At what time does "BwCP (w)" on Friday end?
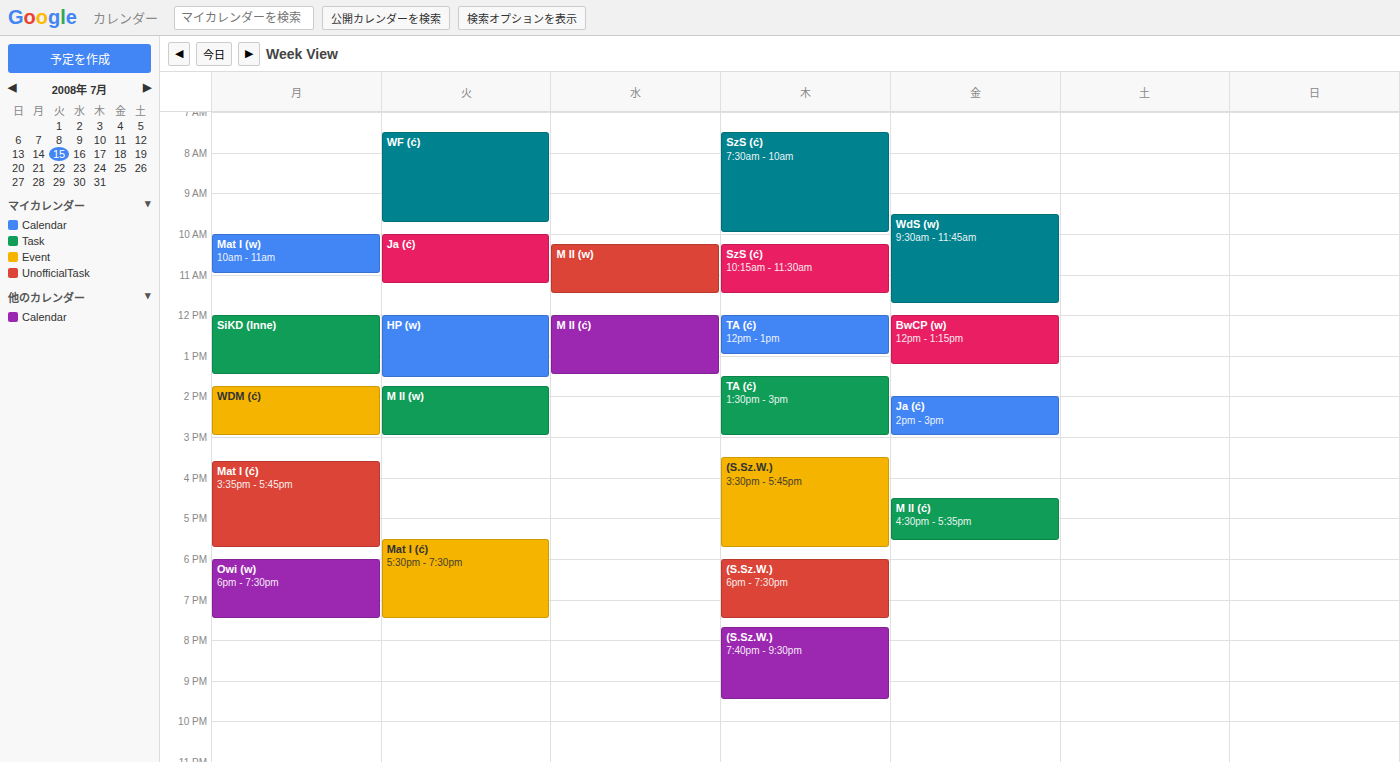
1:15 PM